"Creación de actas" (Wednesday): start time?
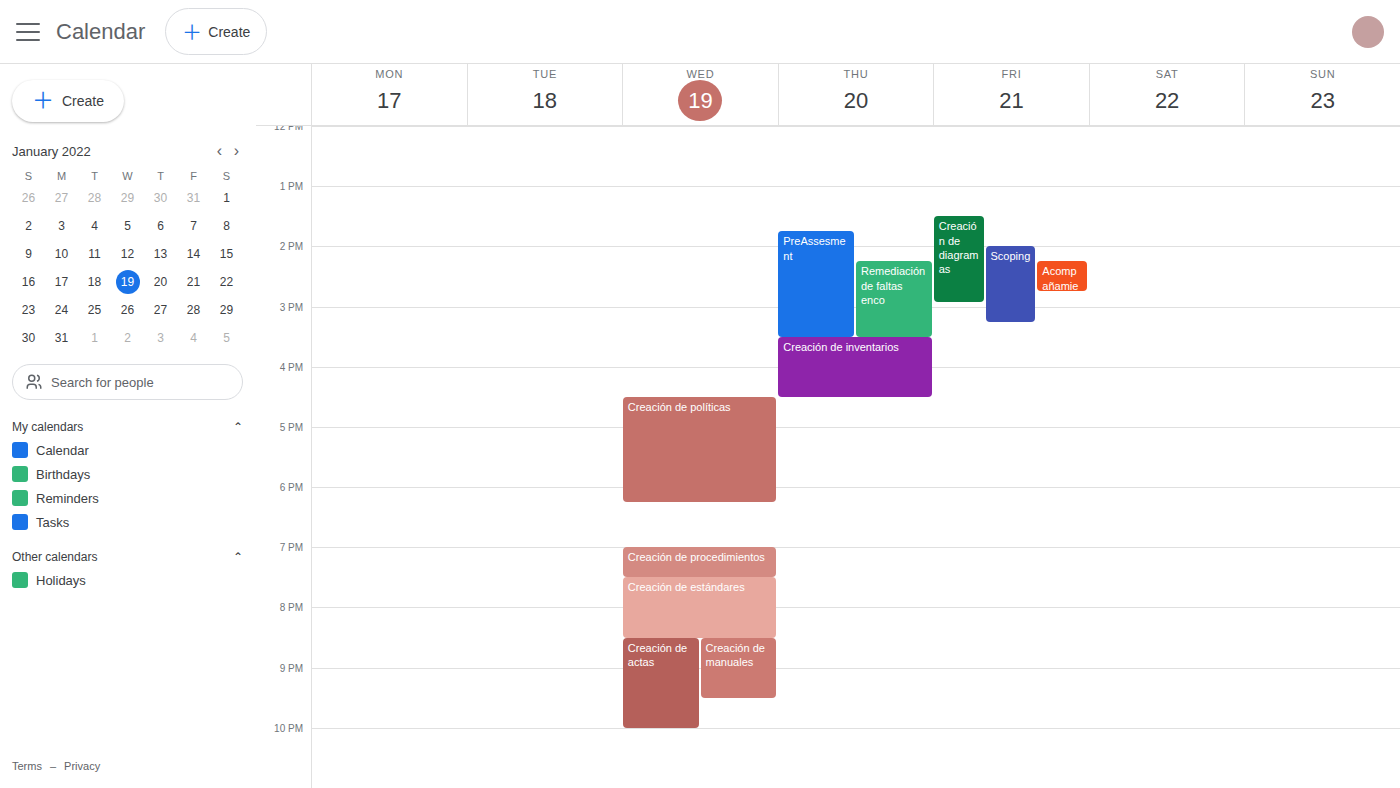
8:30 PM